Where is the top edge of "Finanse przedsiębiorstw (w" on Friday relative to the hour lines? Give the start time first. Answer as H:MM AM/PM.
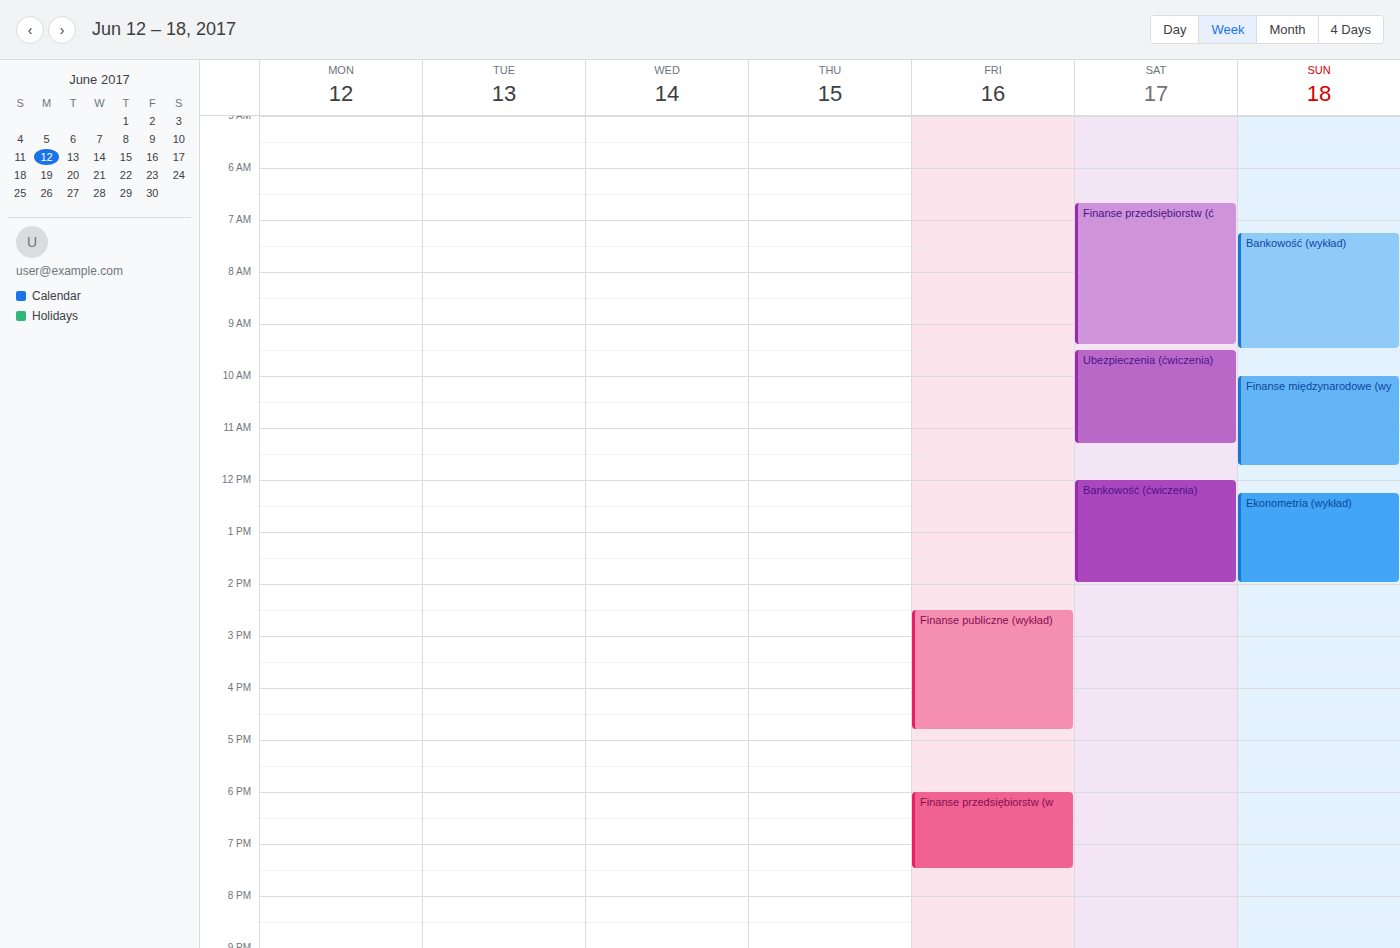
6:00 PM -- exactly on the 6 PM line.